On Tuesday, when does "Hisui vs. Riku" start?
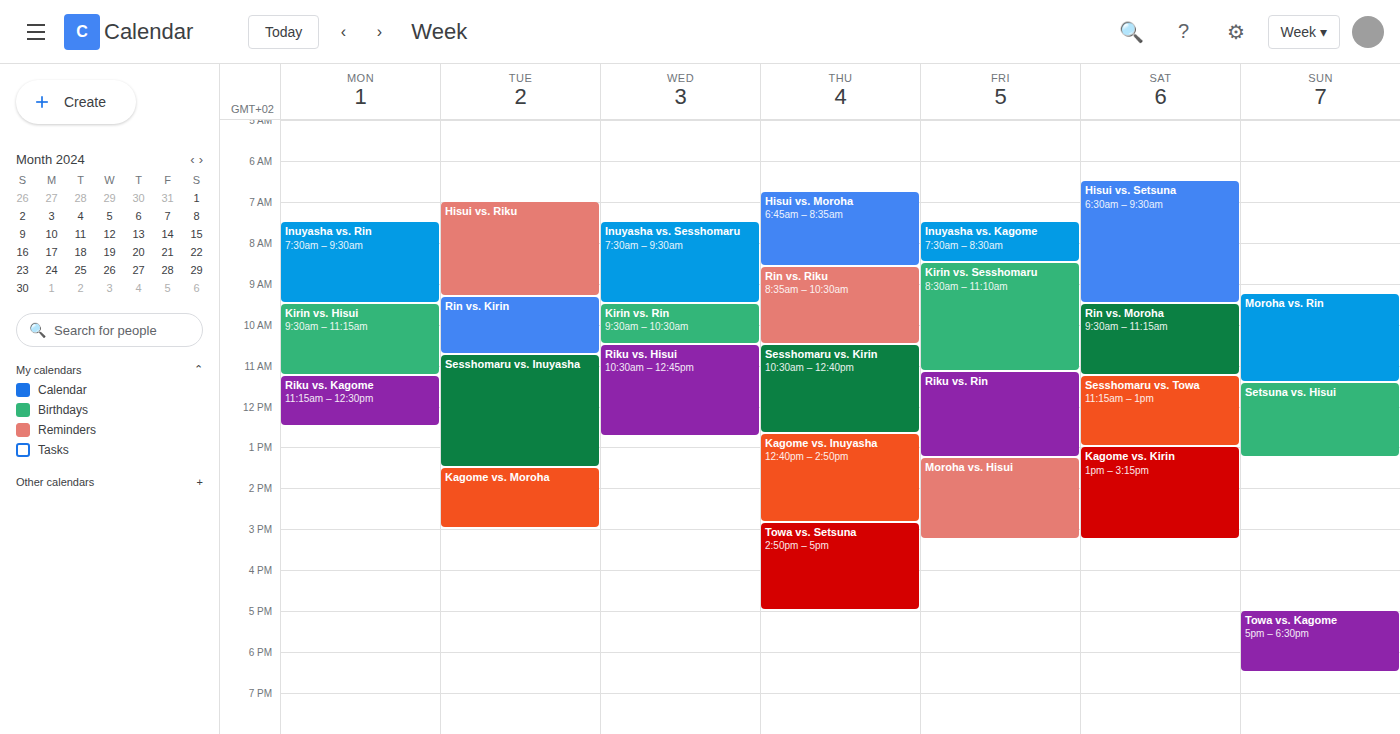
7:00 AM